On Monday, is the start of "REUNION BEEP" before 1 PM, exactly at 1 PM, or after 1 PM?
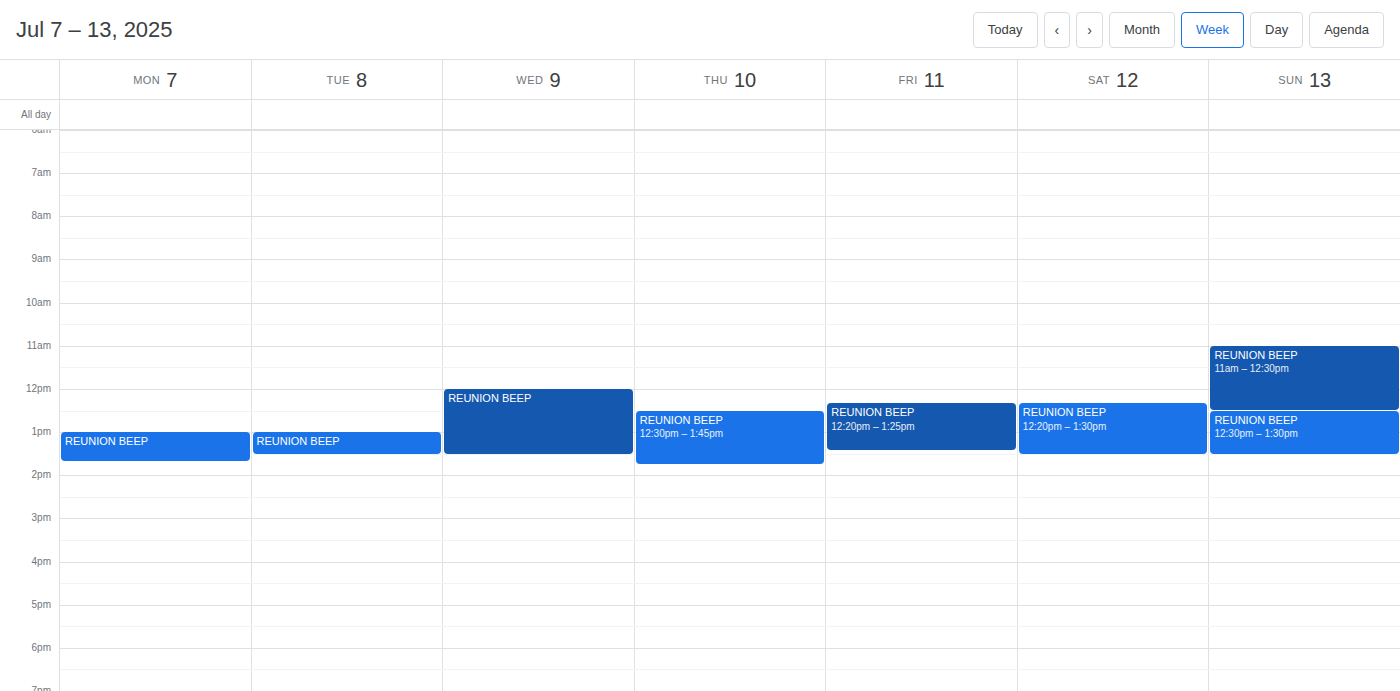
1:00 PM -- exactly at 1 PM, on the 1 PM line.